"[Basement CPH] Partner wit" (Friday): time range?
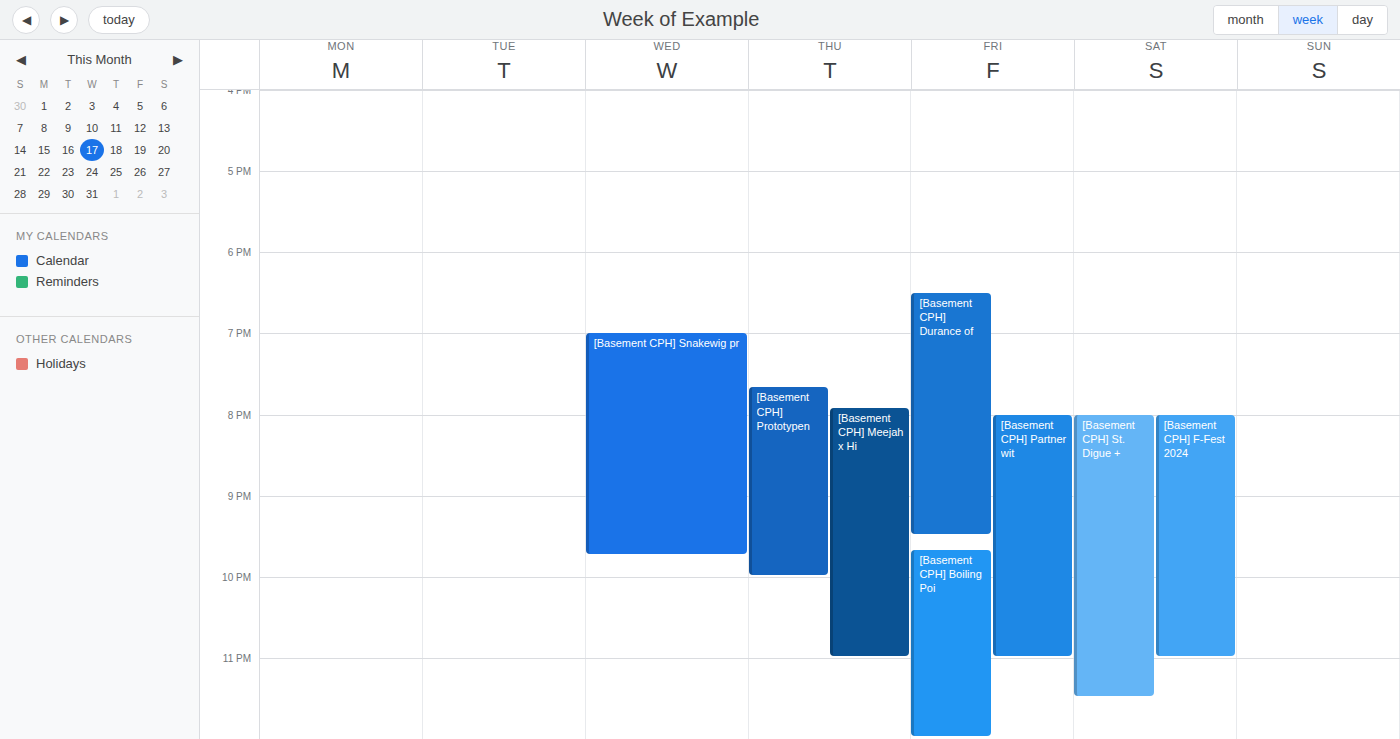
8:00 PM to 11:00 PM